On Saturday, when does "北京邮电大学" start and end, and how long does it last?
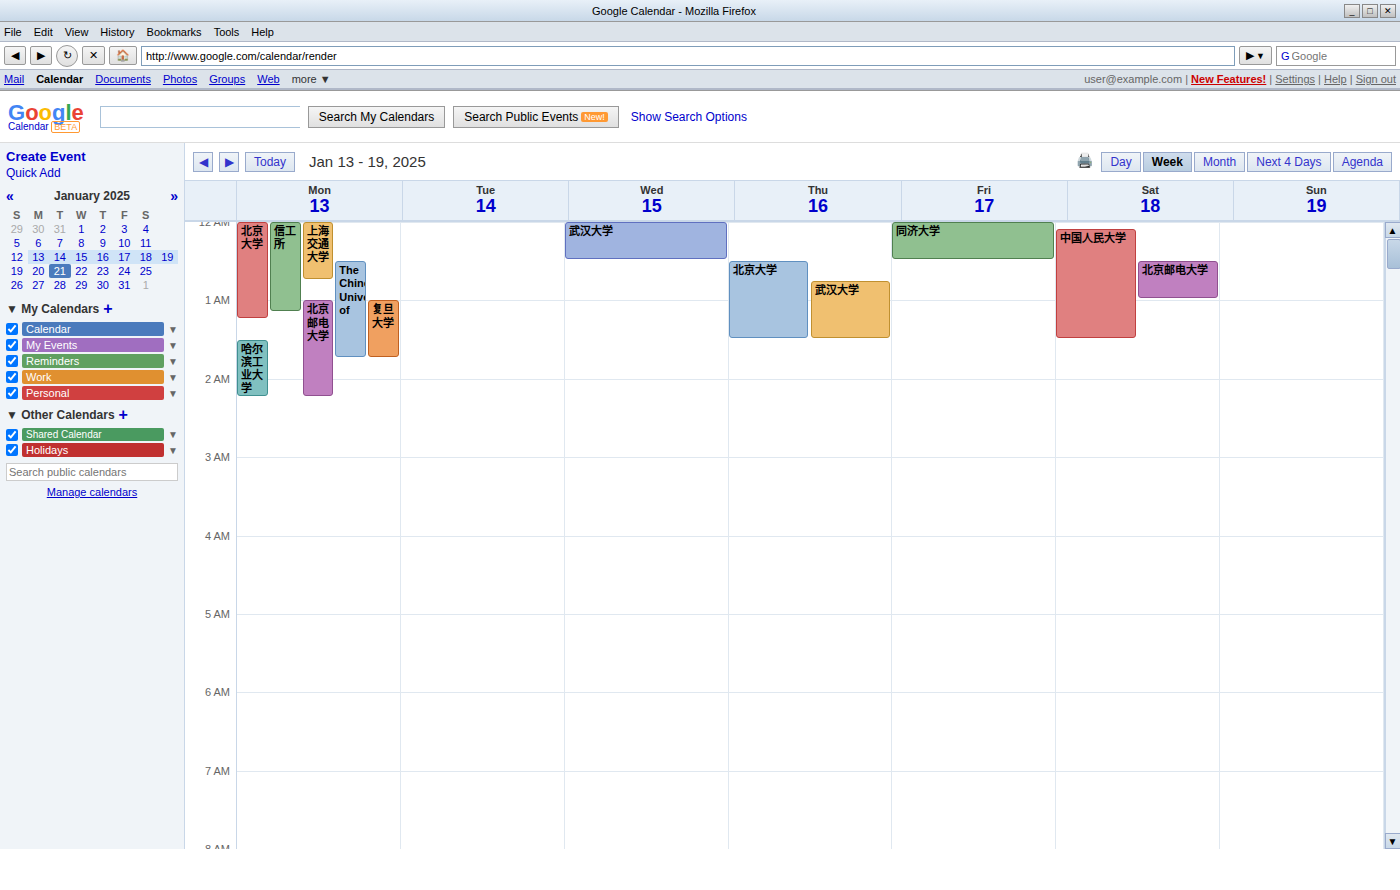
12:30 AM to 1:00 AM, 30 minutes